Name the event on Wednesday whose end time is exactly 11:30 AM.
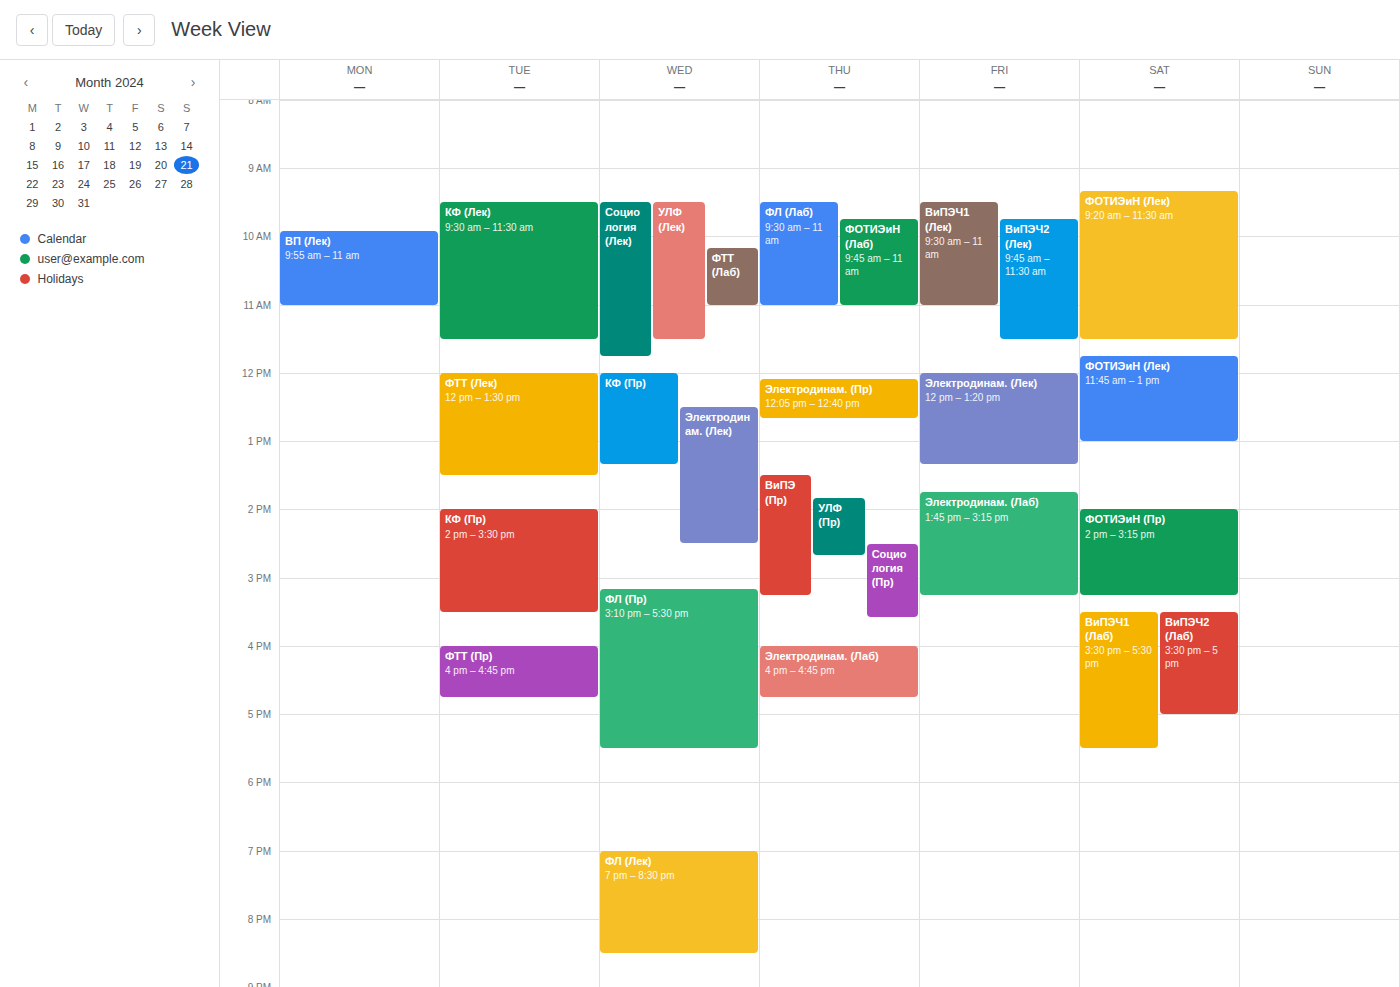
"УЛФ (Лек)"